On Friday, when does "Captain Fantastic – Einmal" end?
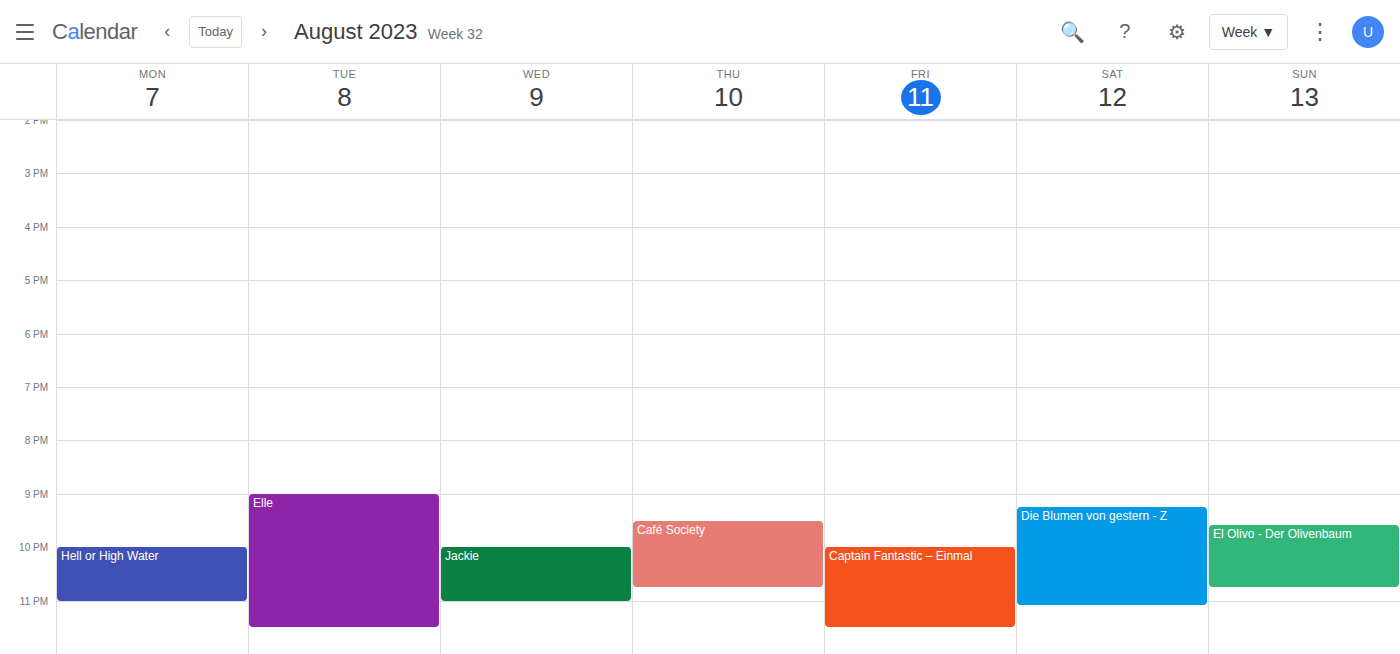
11:30 PM